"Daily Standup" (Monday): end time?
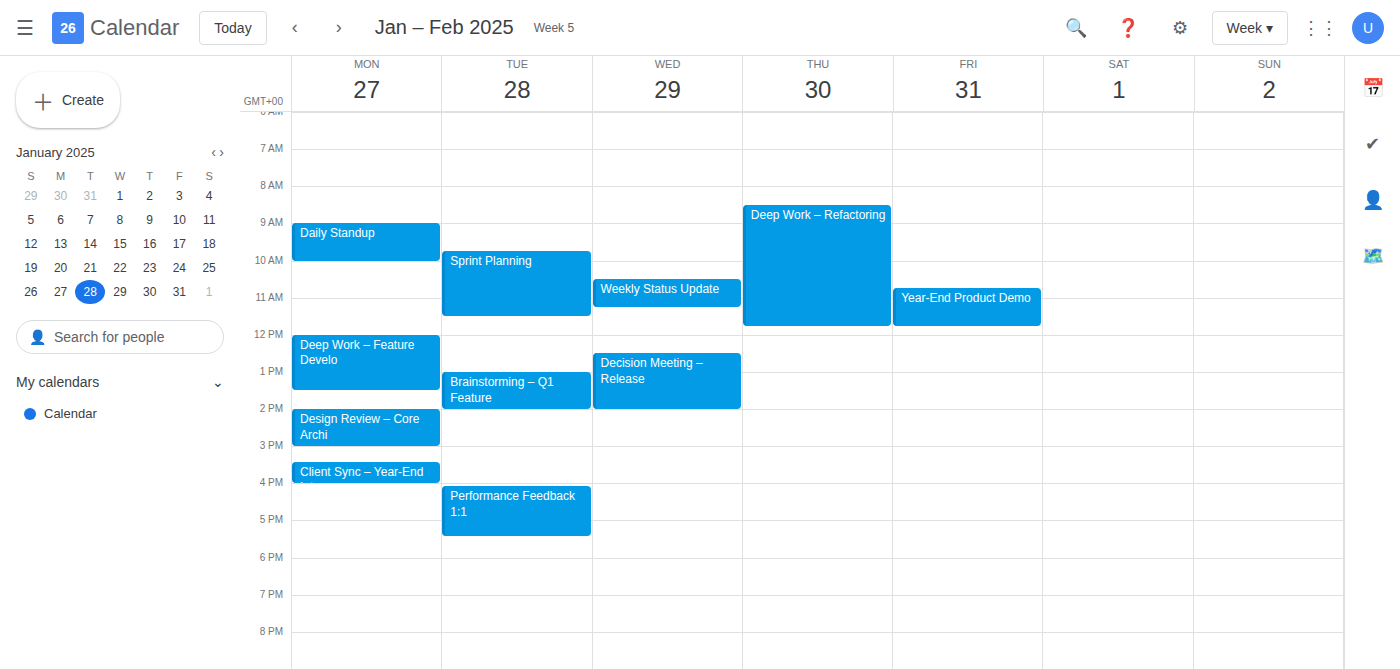
10:00 AM